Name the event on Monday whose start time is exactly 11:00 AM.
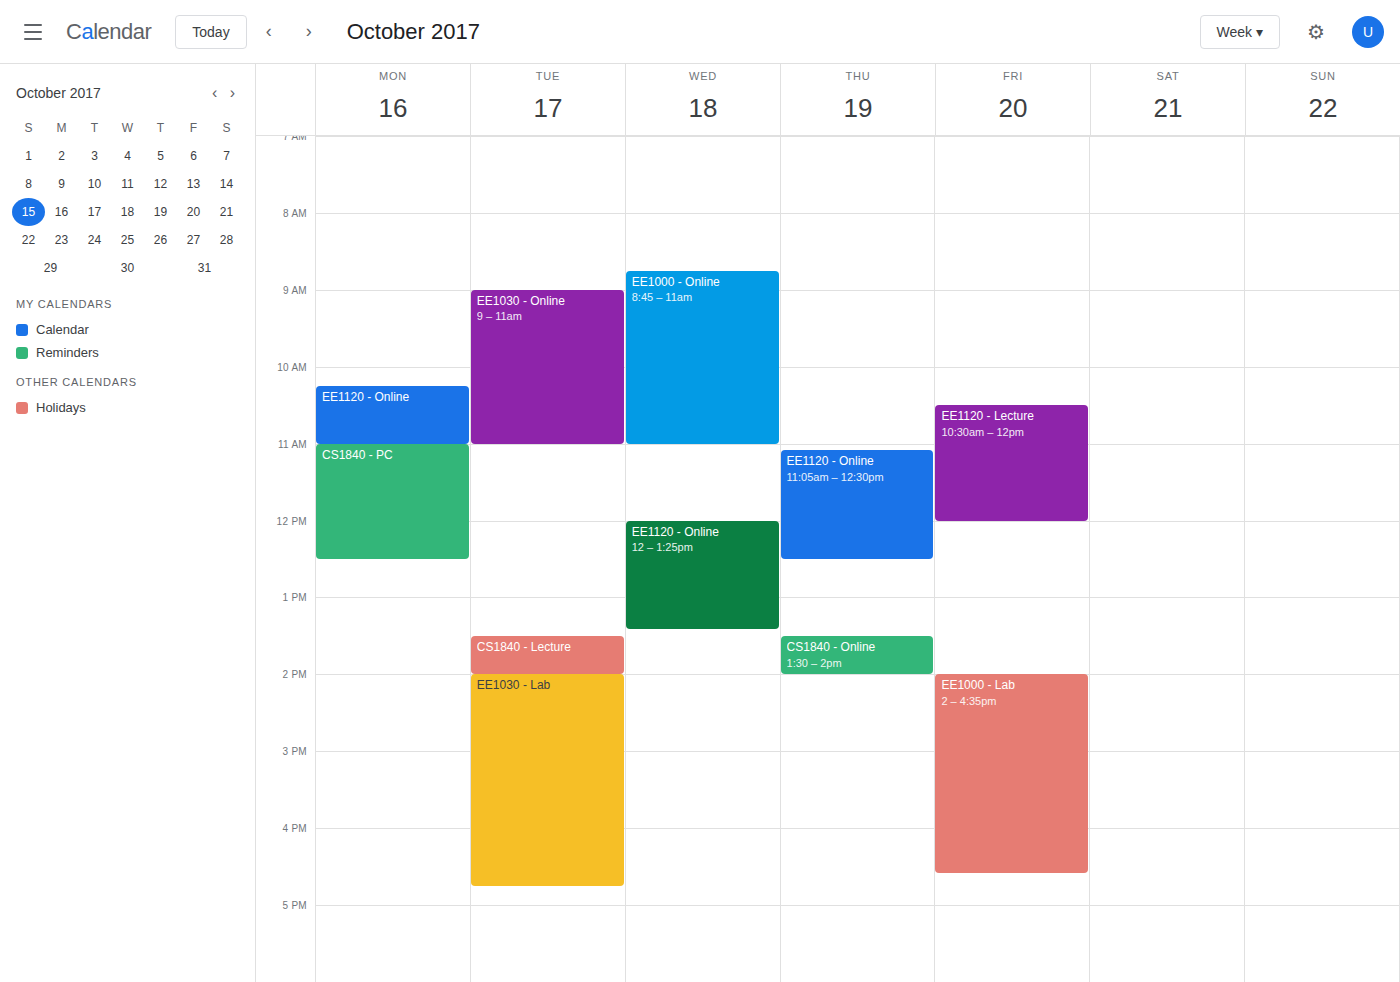
"CS1840 - PC"